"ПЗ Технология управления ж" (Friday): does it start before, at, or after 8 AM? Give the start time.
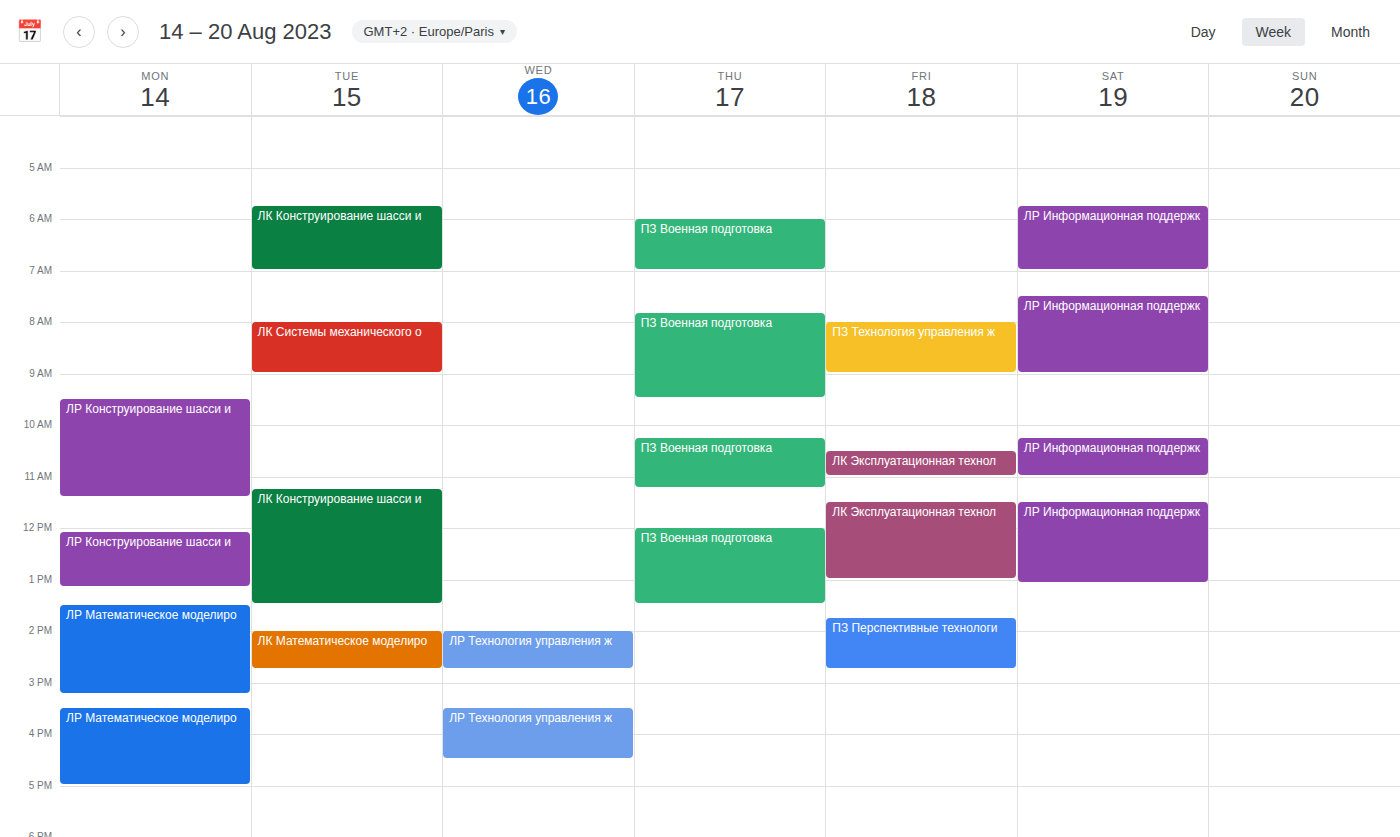
8:00 AM -- exactly at 8 AM, on the 8 AM line.